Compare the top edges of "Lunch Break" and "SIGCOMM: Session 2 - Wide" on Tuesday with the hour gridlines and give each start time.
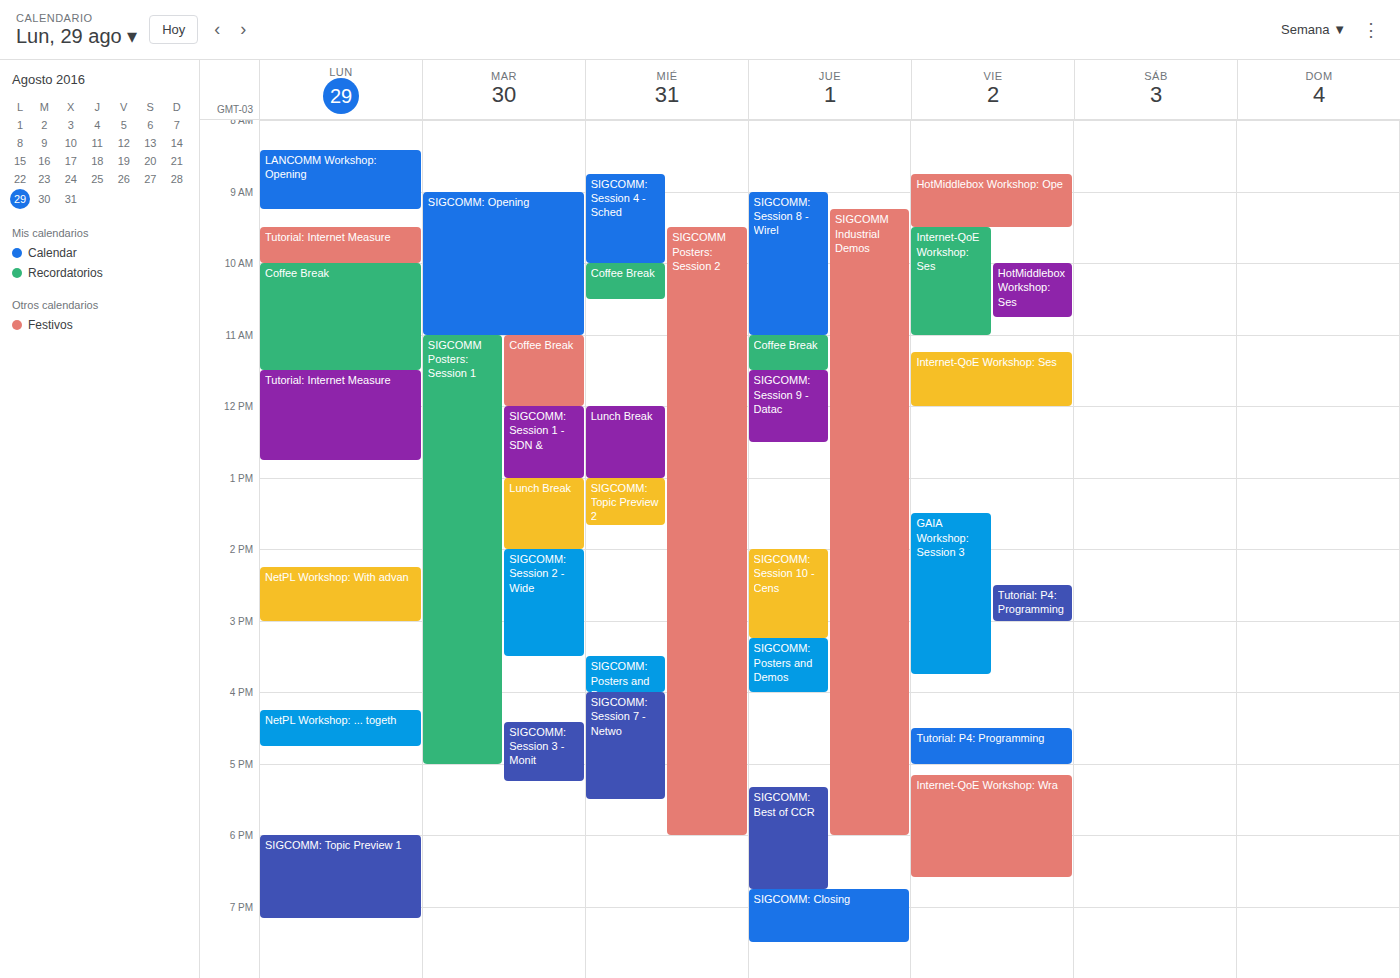
"Lunch Break": 13:00, exactly on the 13:00 line. "SIGCOMM: Session 2 - Wide": 14:00, exactly on the 14:00 line.